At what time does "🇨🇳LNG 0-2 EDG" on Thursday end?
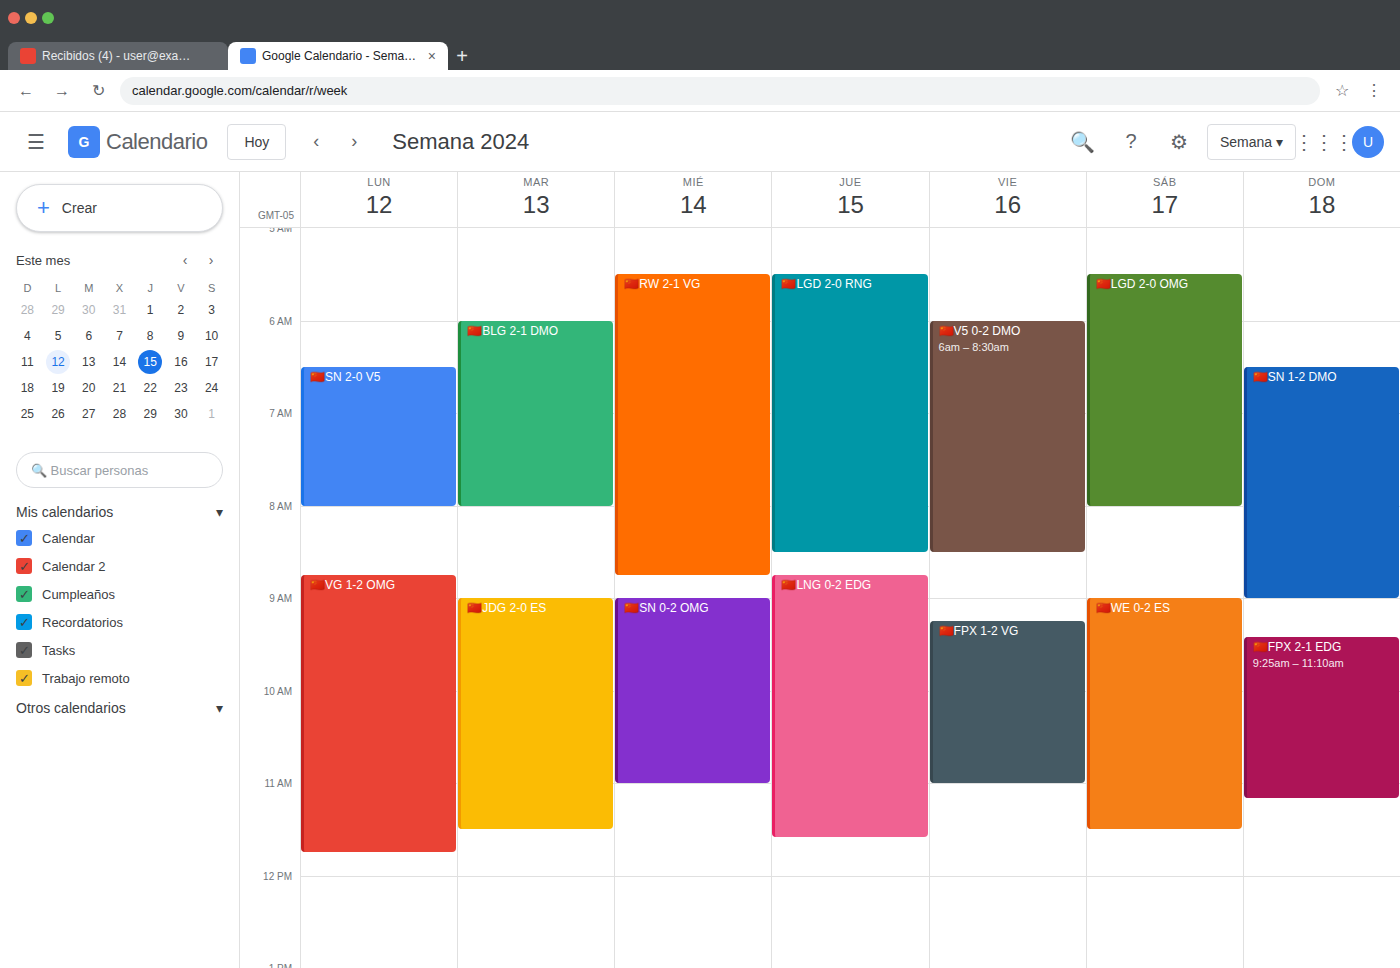
11:35 AM